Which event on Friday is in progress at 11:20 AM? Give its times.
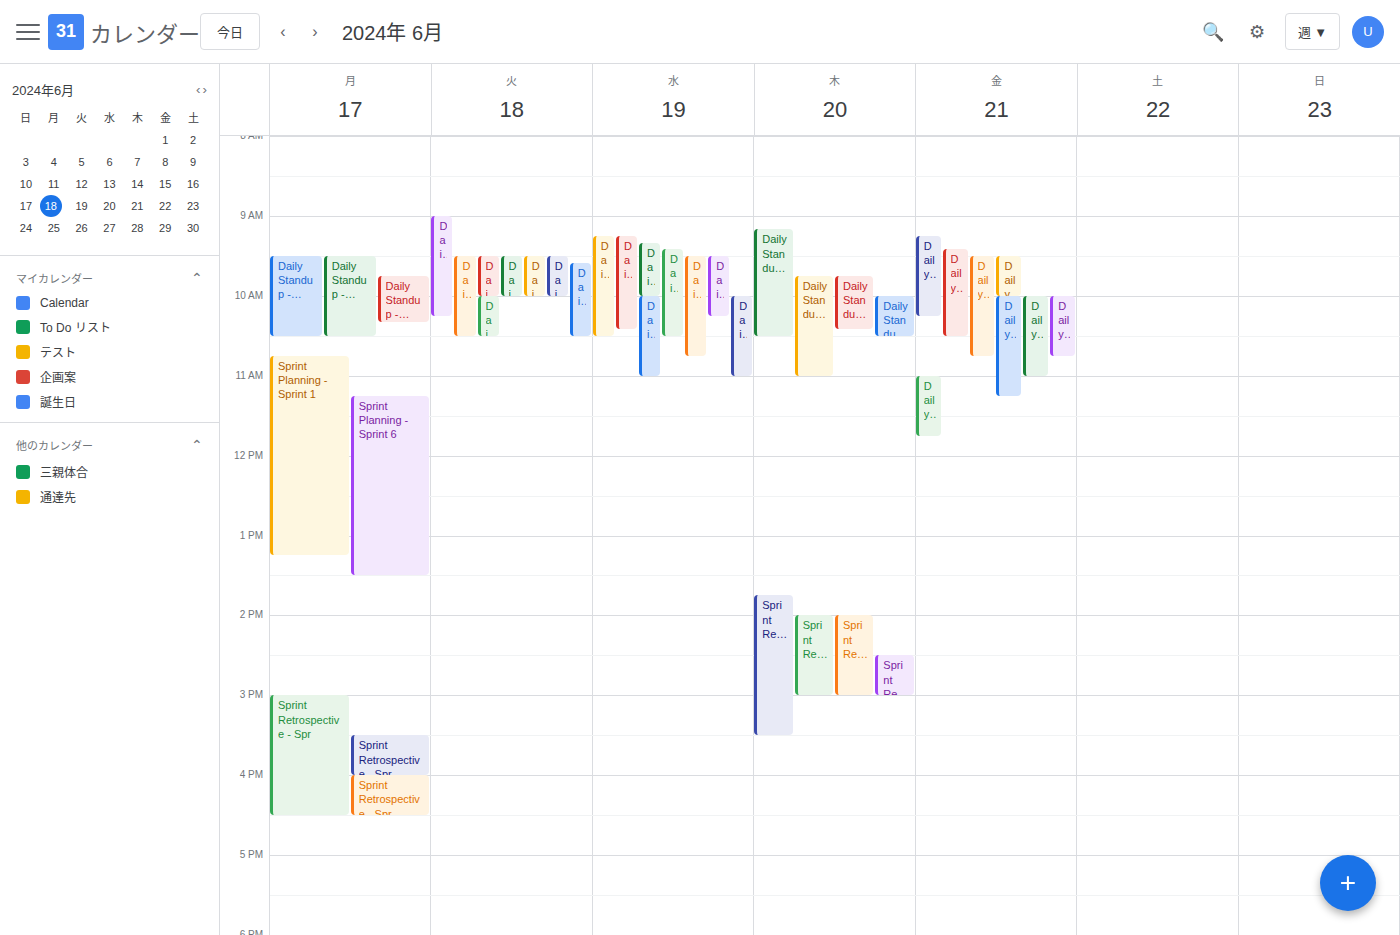
"Daily Standup - Sprint 6", 11:00 AM to 11:45 AM